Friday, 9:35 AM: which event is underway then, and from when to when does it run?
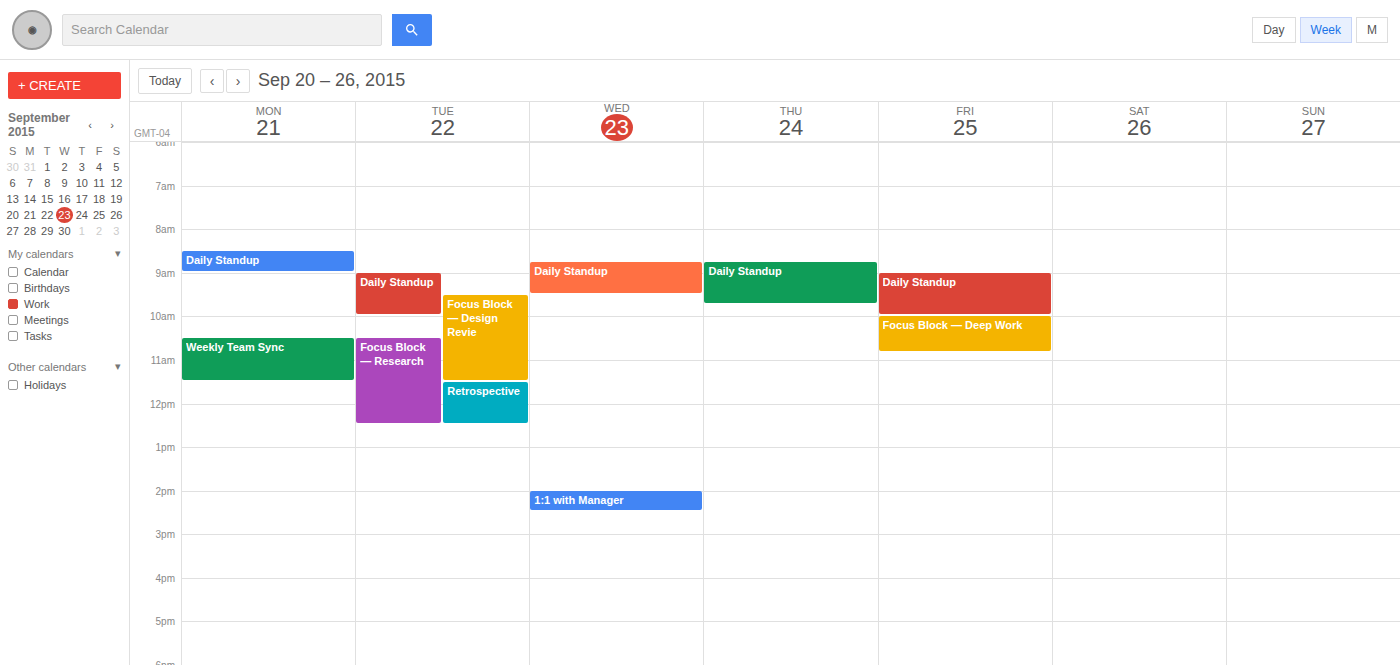
"Daily Standup", 9:00 AM to 10:00 AM